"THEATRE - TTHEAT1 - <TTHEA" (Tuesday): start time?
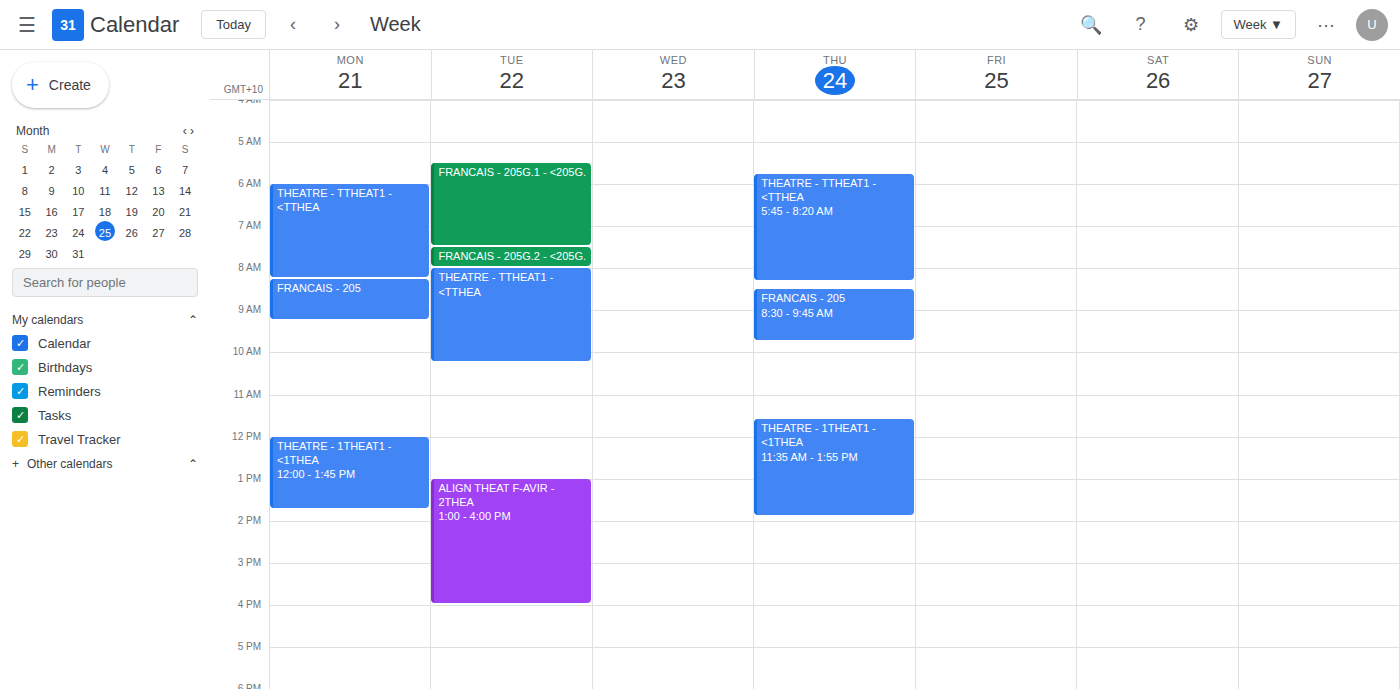
8:00 AM